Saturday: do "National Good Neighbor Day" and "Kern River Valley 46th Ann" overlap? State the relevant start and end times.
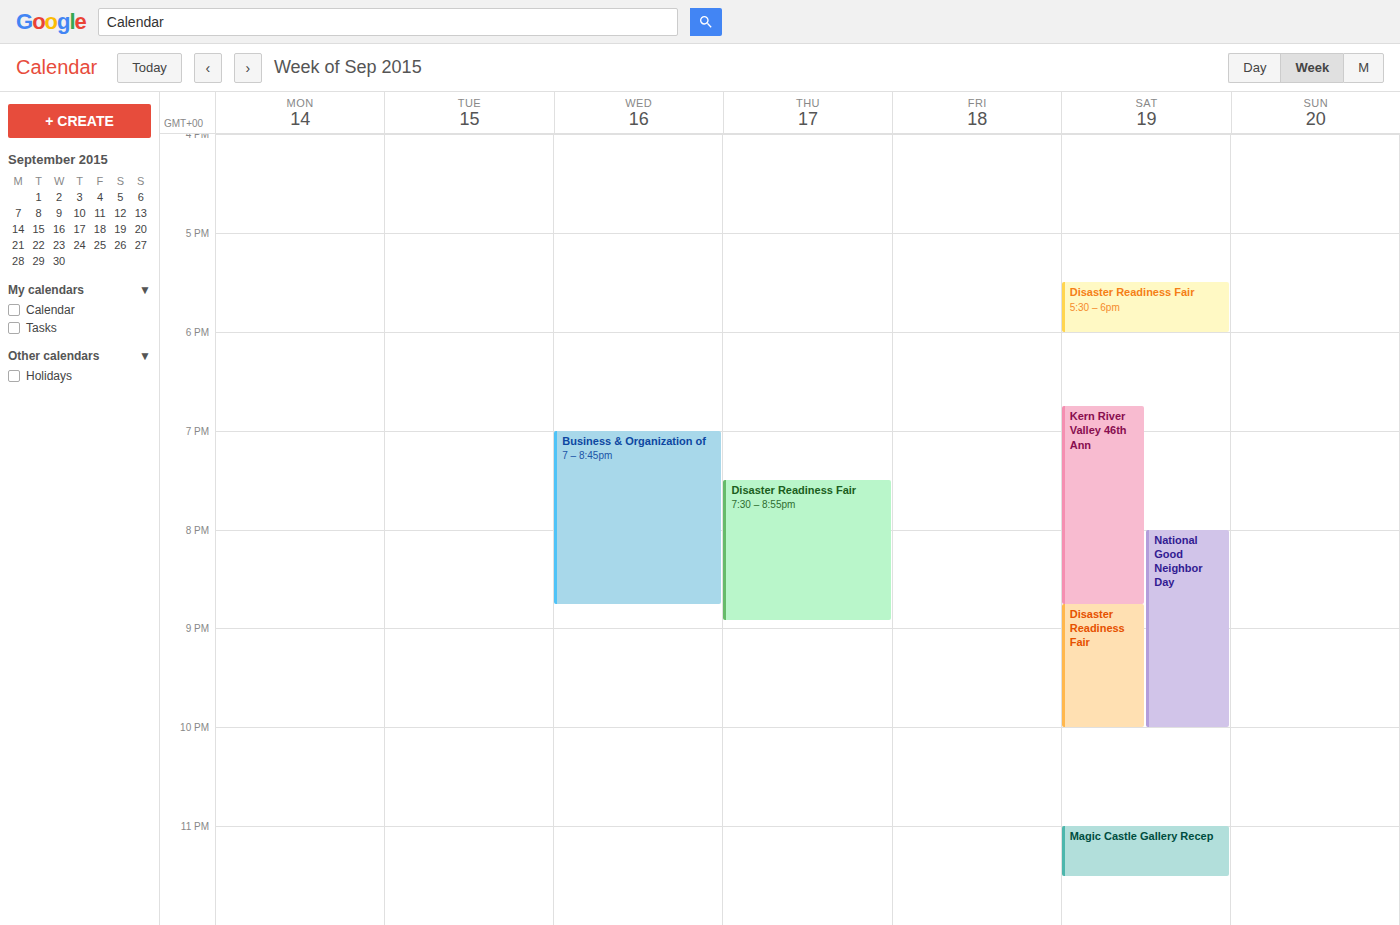
"National Good Neighbor Day" starts at 8:00 PM, before "Kern River Valley 46th Ann" ends at 8:45 PM -- they overlap.